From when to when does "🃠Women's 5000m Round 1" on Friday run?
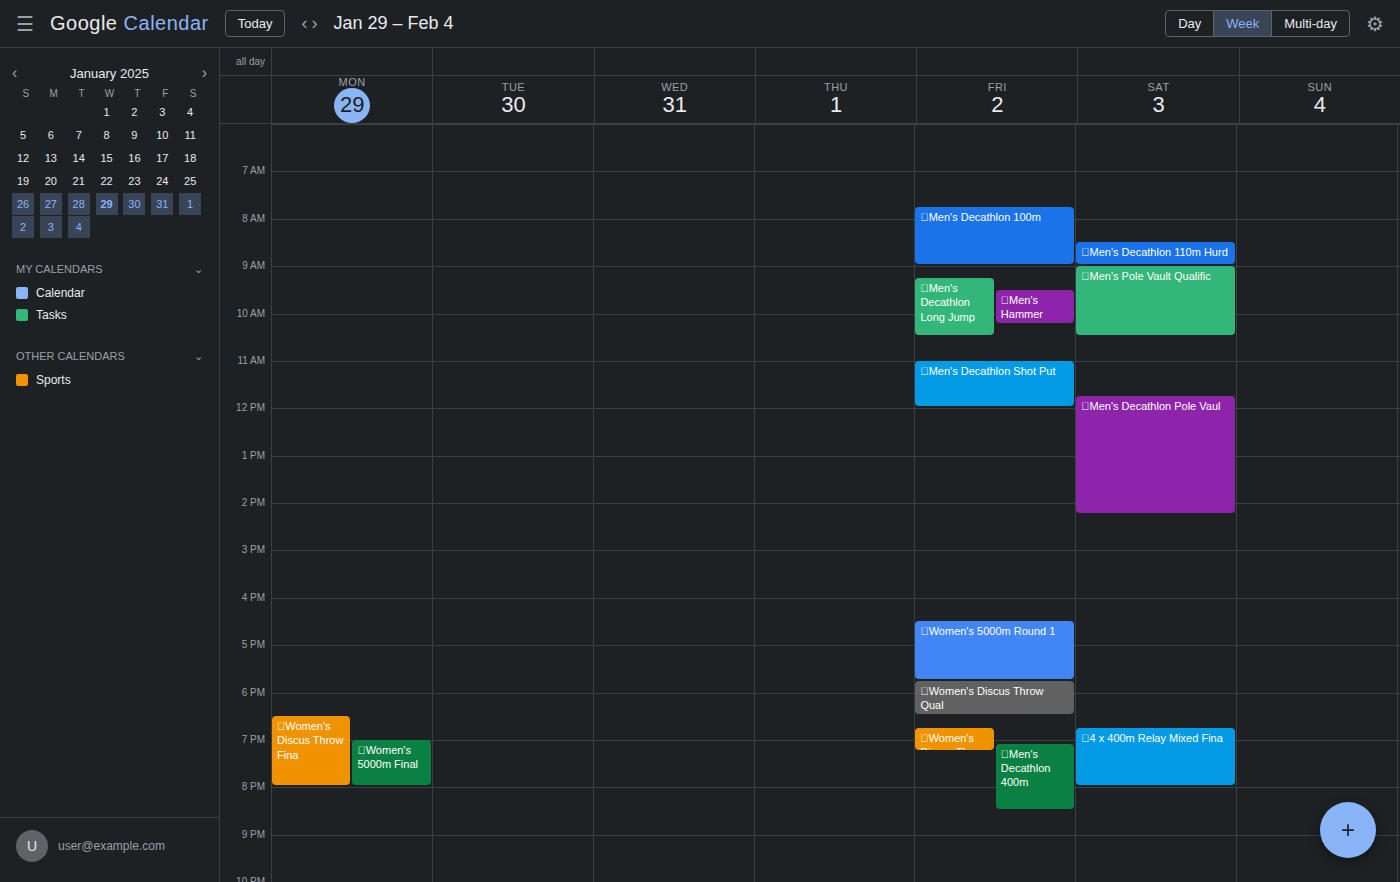
4:30 PM to 5:45 PM